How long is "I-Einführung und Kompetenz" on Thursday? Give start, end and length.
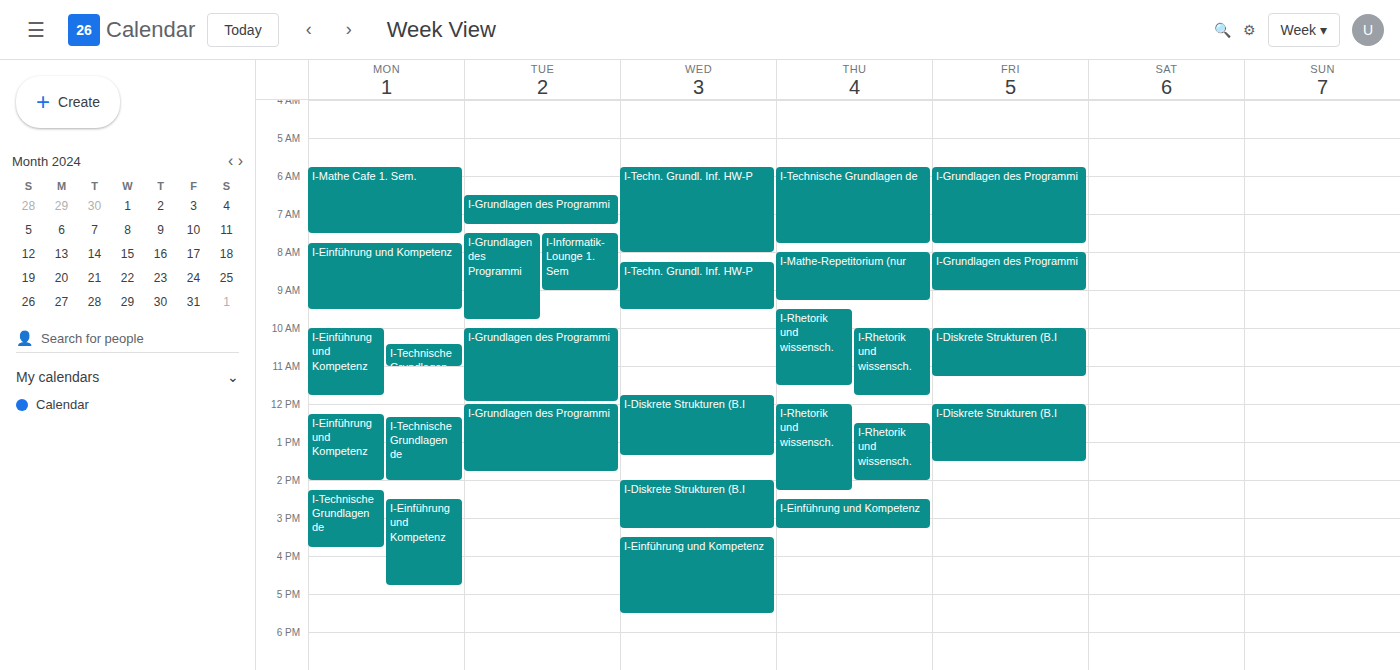
2:30 PM to 3:15 PM, 45 minutes